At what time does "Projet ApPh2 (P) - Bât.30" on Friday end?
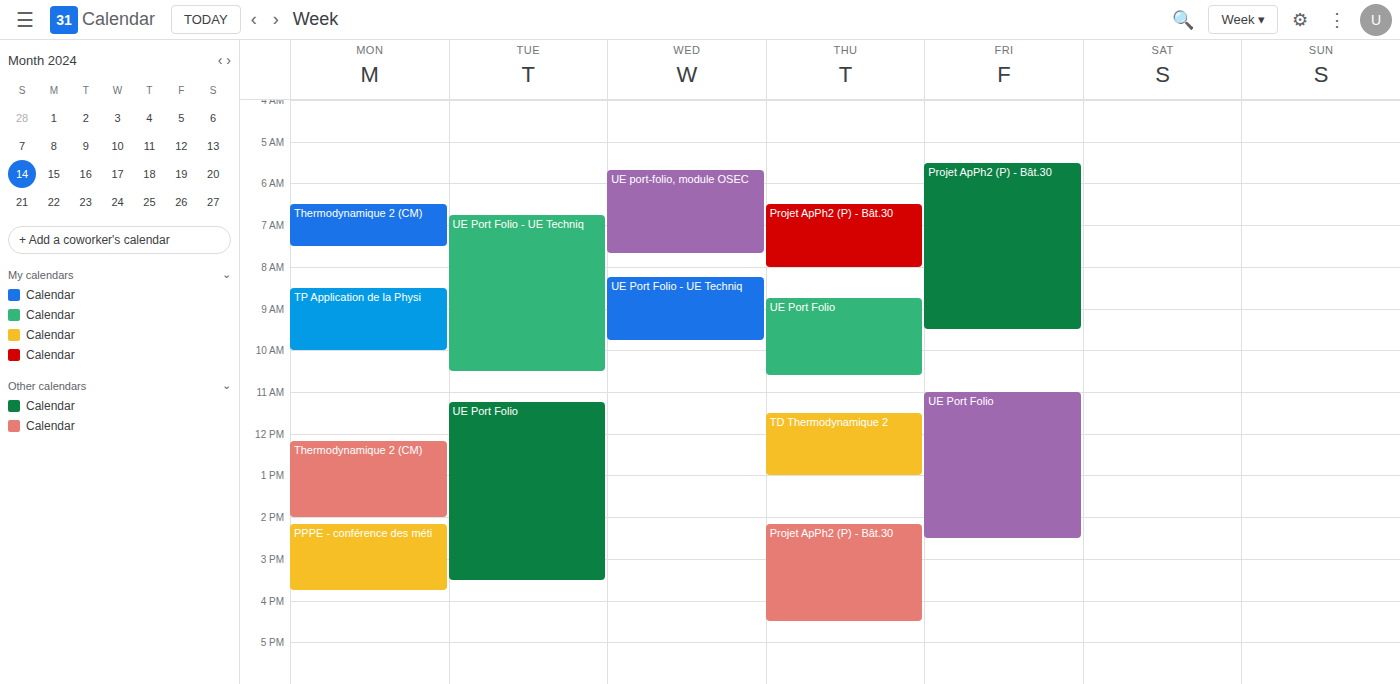
9:30 AM